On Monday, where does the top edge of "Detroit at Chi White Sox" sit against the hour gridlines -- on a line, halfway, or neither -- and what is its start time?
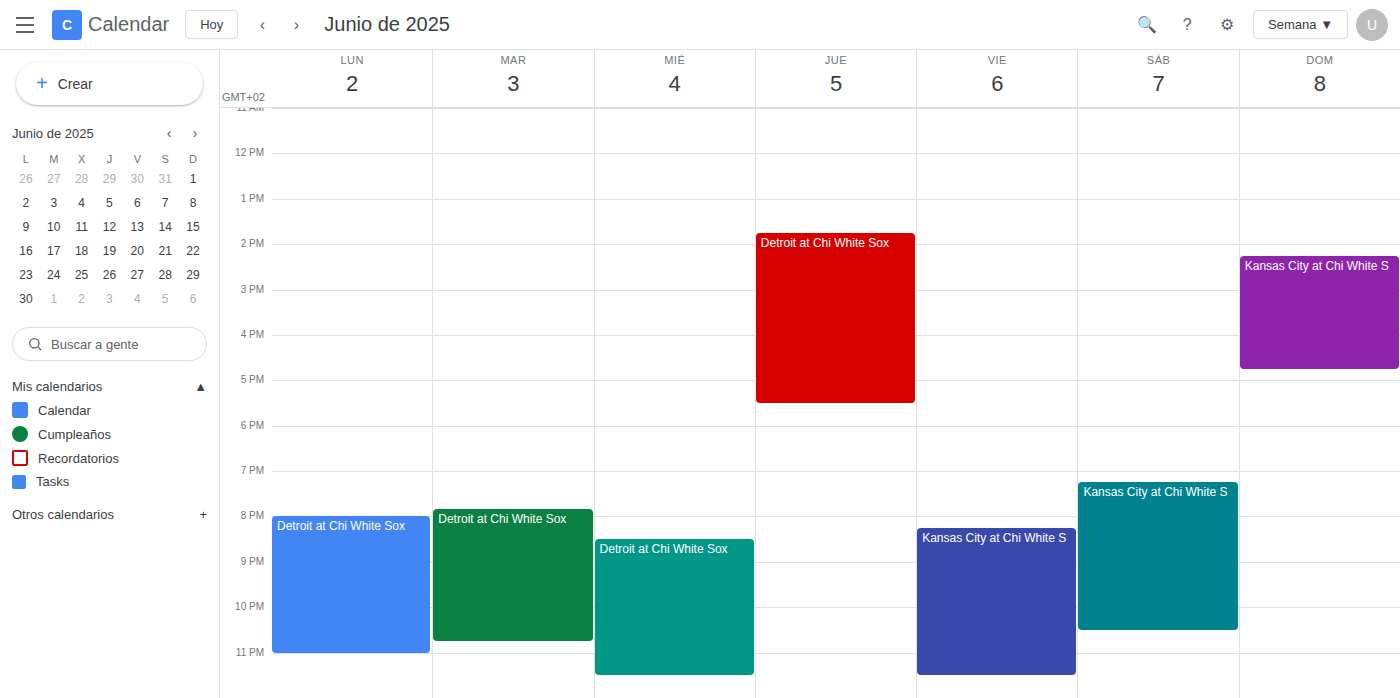
8:00 PM -- exactly on the 8 PM line.